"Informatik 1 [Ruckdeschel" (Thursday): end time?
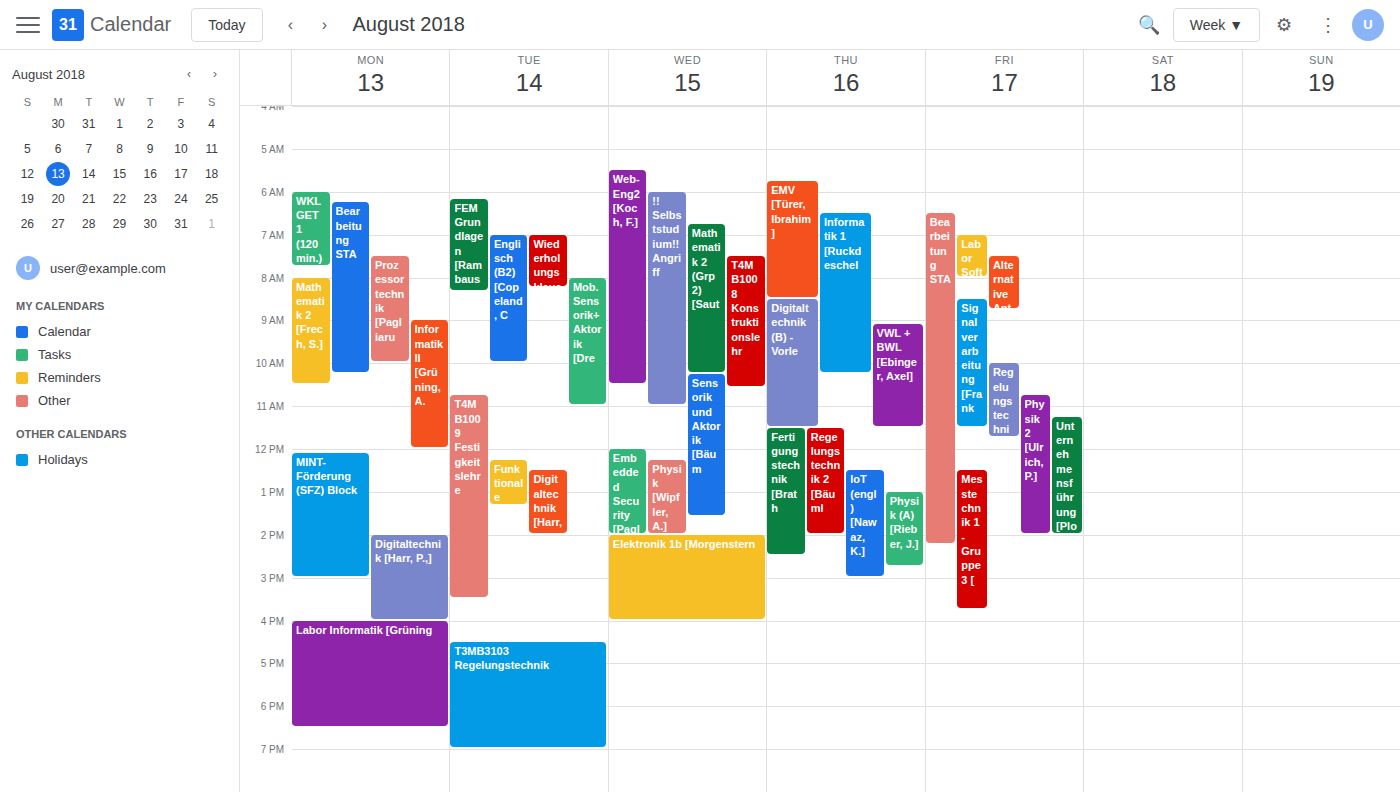
10:15 AM